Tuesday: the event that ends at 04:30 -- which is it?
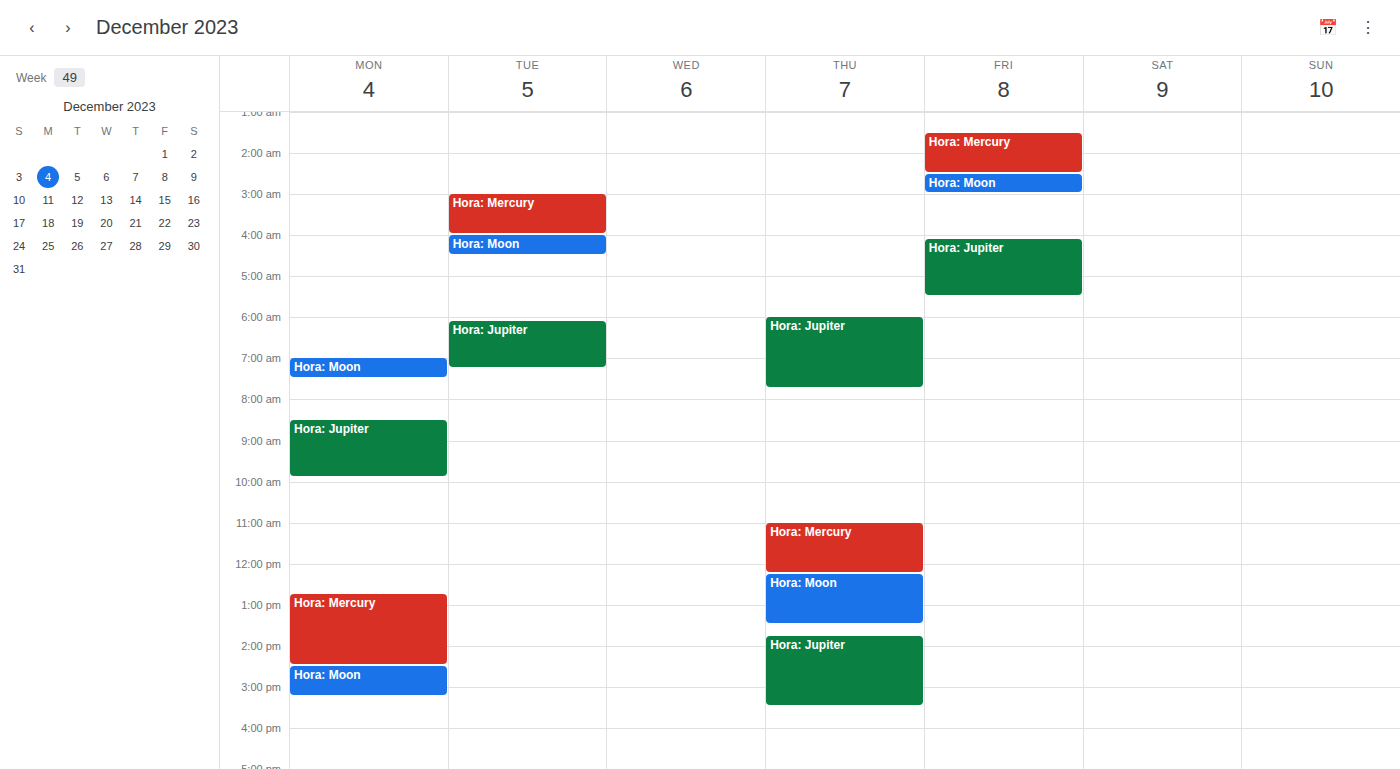
"Hora: Moon"